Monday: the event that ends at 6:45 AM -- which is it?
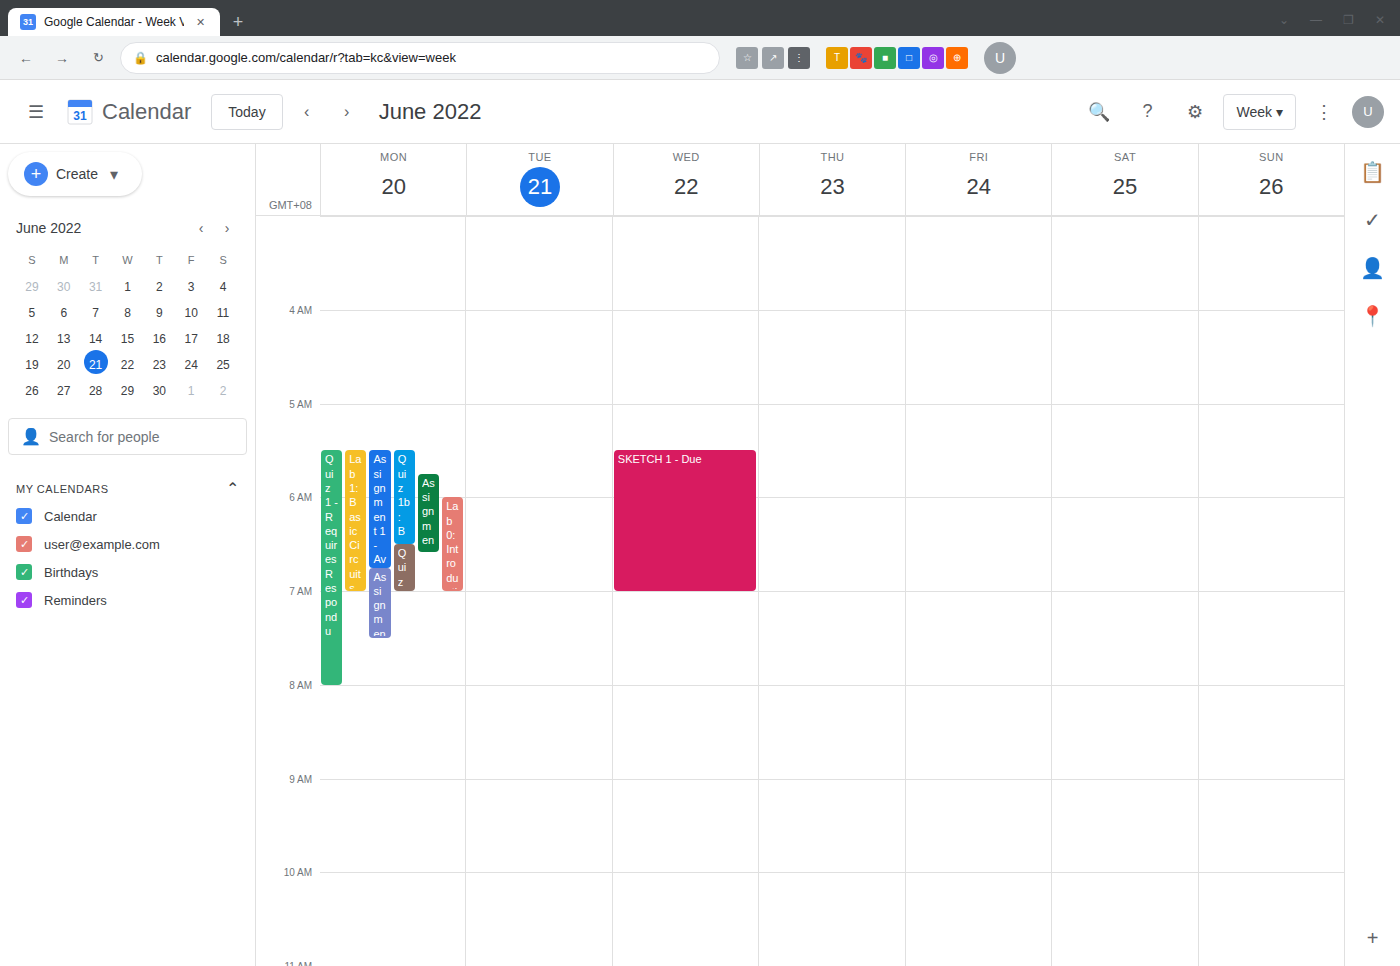
"Assignment 1 - Availabilit"